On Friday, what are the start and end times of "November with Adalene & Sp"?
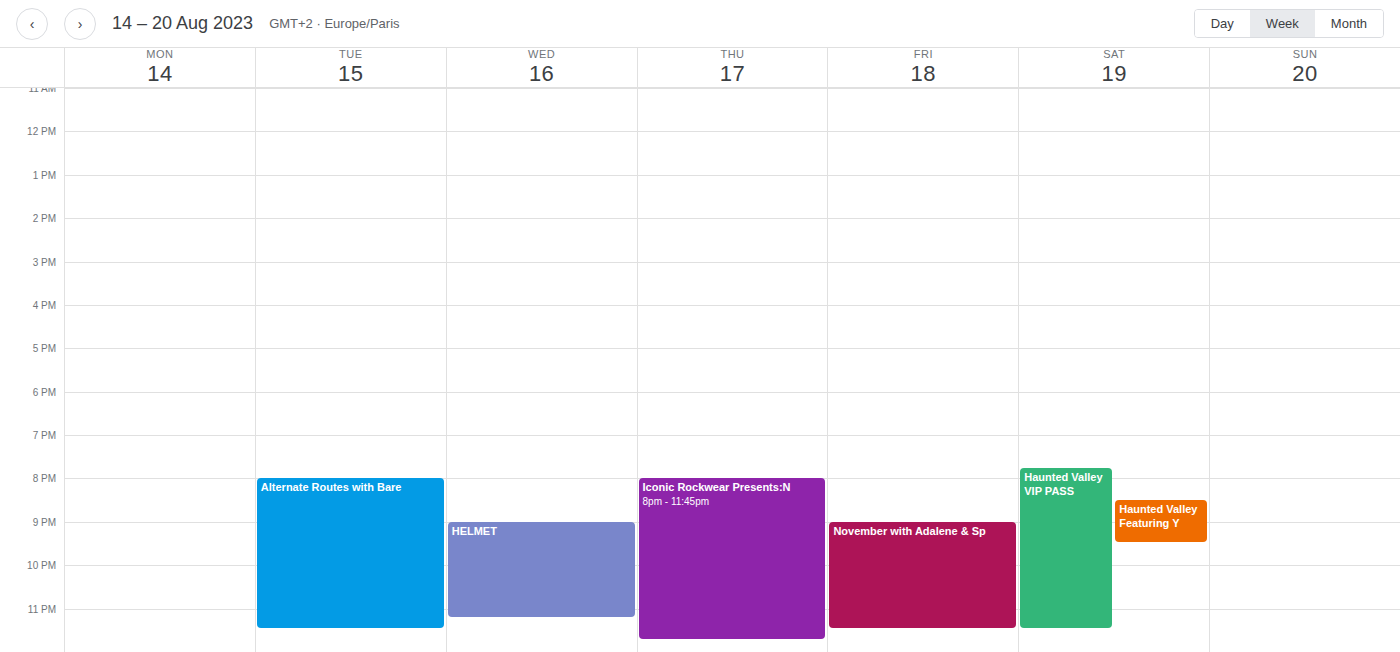
9:00 PM to 11:30 PM